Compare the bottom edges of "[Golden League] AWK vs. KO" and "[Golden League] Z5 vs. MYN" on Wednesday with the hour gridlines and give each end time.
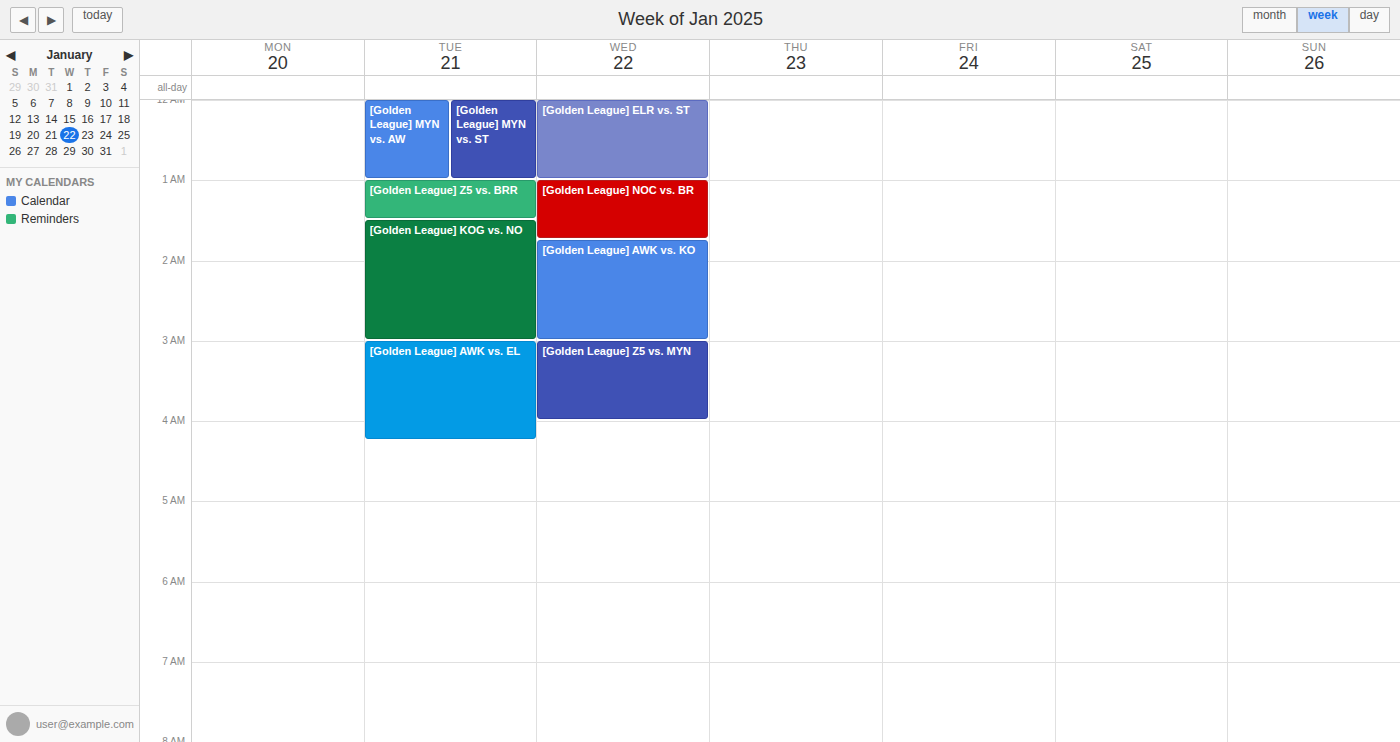
"[Golden League] AWK vs. KO": 3:00 AM, exactly on the 3 AM line. "[Golden League] Z5 vs. MYN": 4:00 AM, exactly on the 4 AM line.